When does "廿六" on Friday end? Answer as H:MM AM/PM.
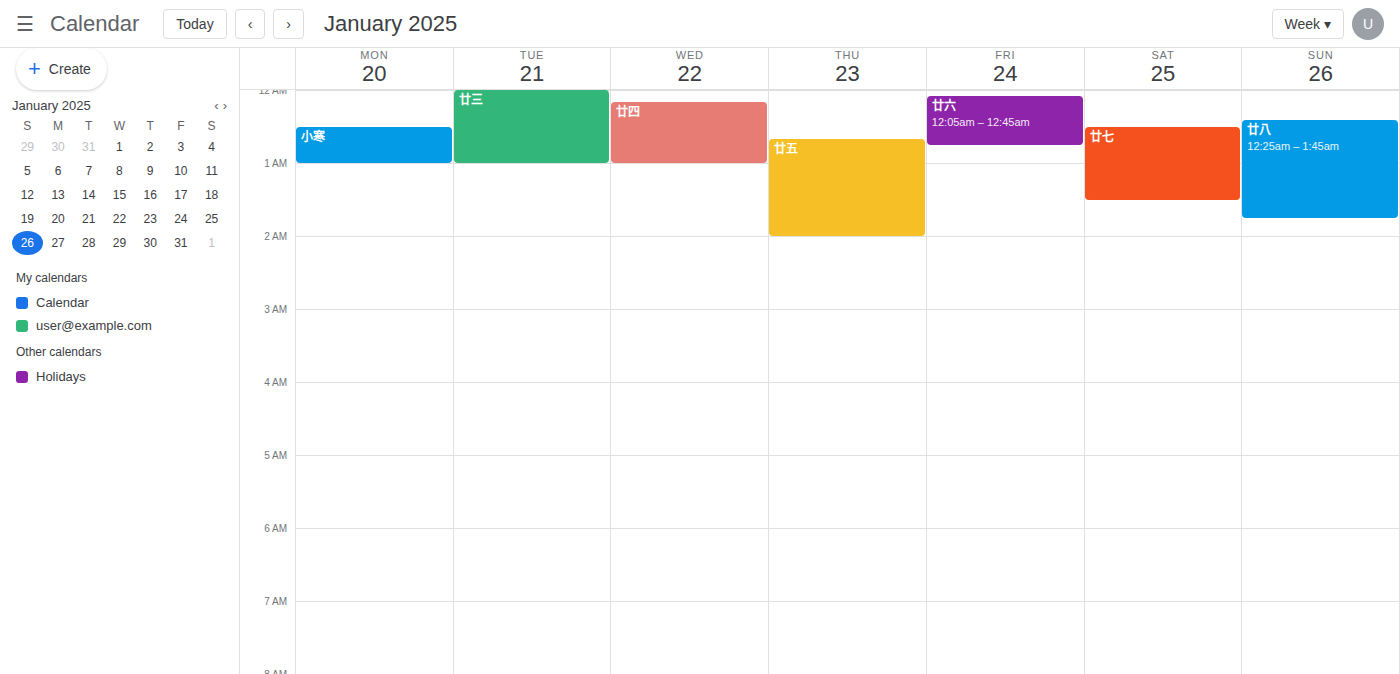
12:45 AM